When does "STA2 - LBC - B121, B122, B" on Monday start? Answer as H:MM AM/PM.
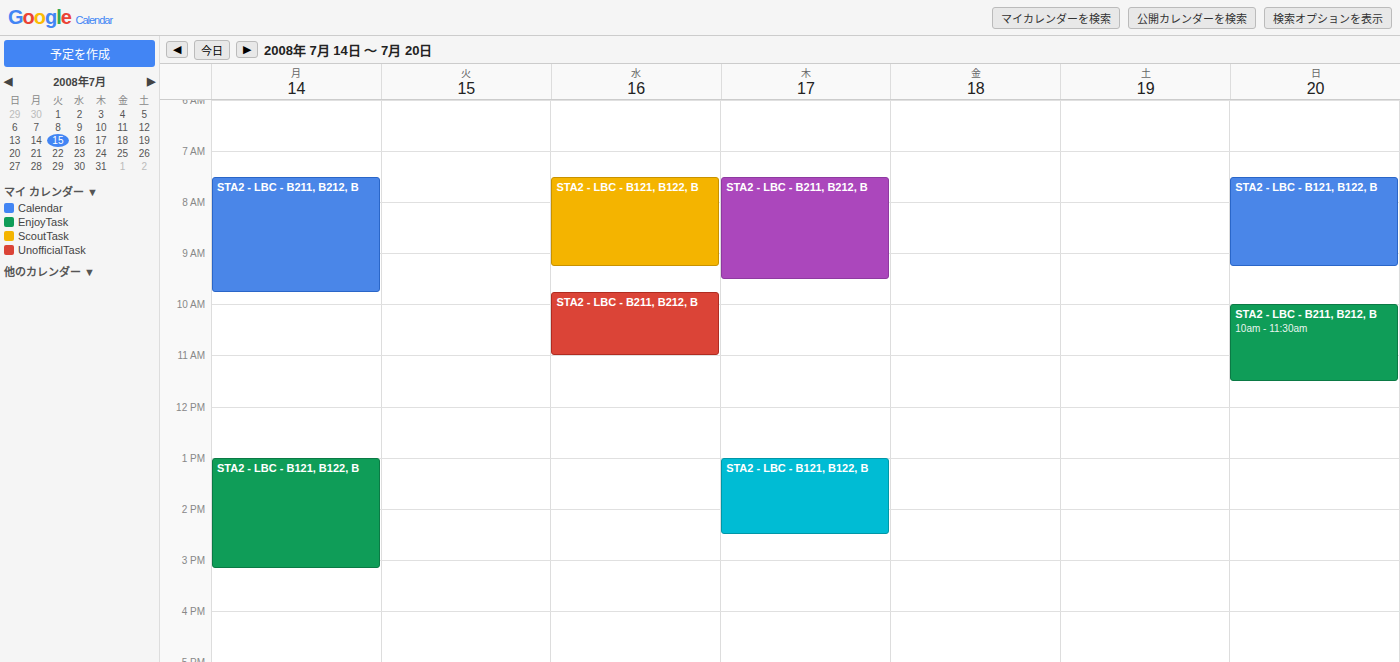
1:00 PM